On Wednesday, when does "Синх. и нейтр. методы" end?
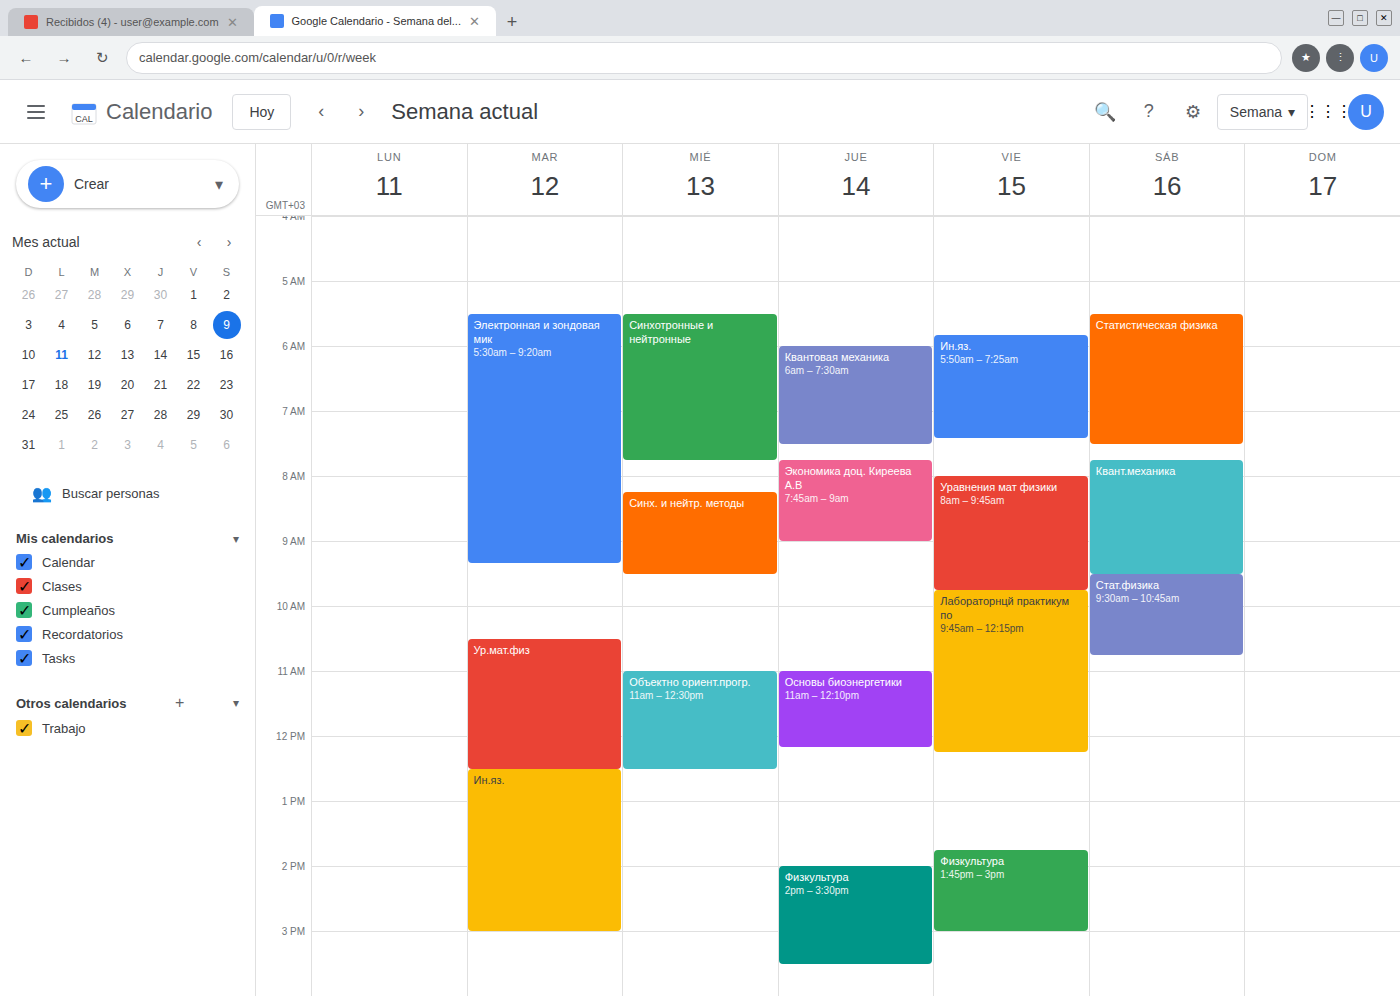
9:30 AM